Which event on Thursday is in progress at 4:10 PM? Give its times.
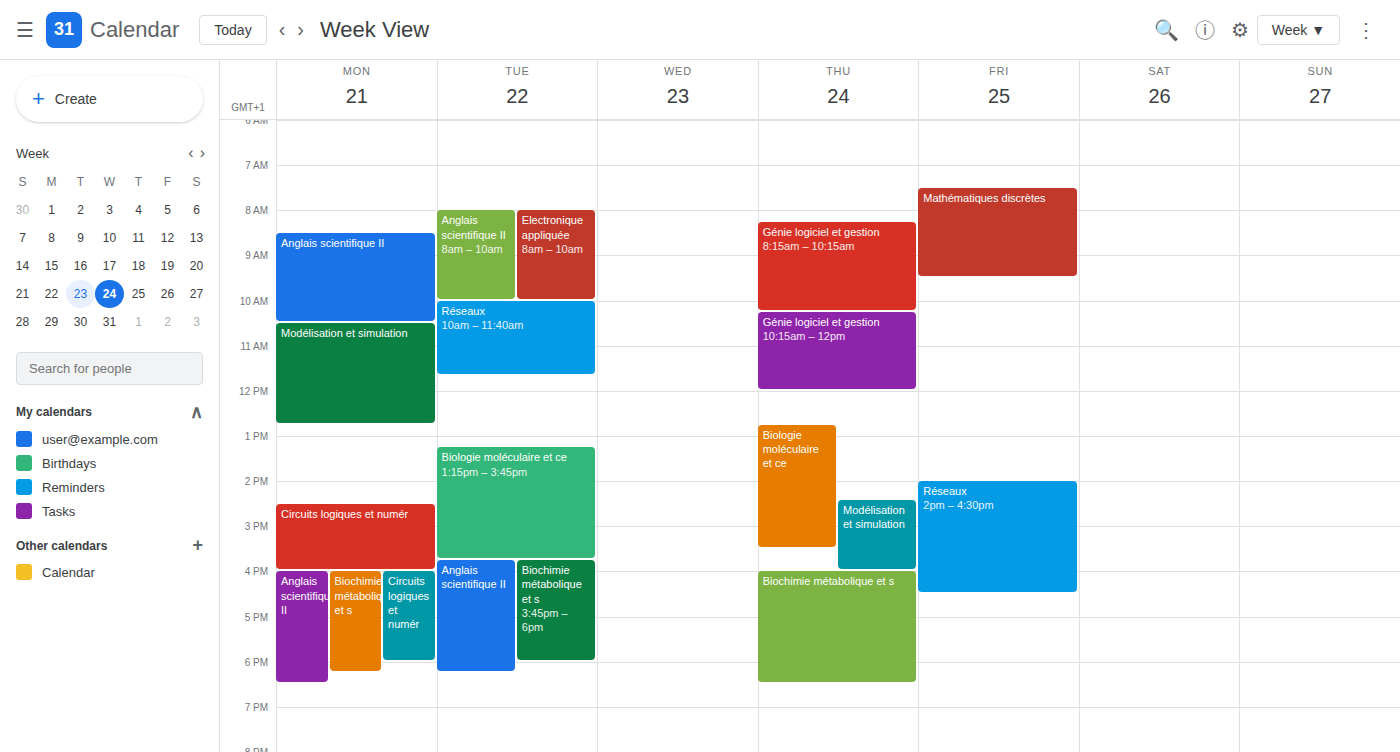
"Biochimie métabolique et s", 4:00 PM to 6:30 PM